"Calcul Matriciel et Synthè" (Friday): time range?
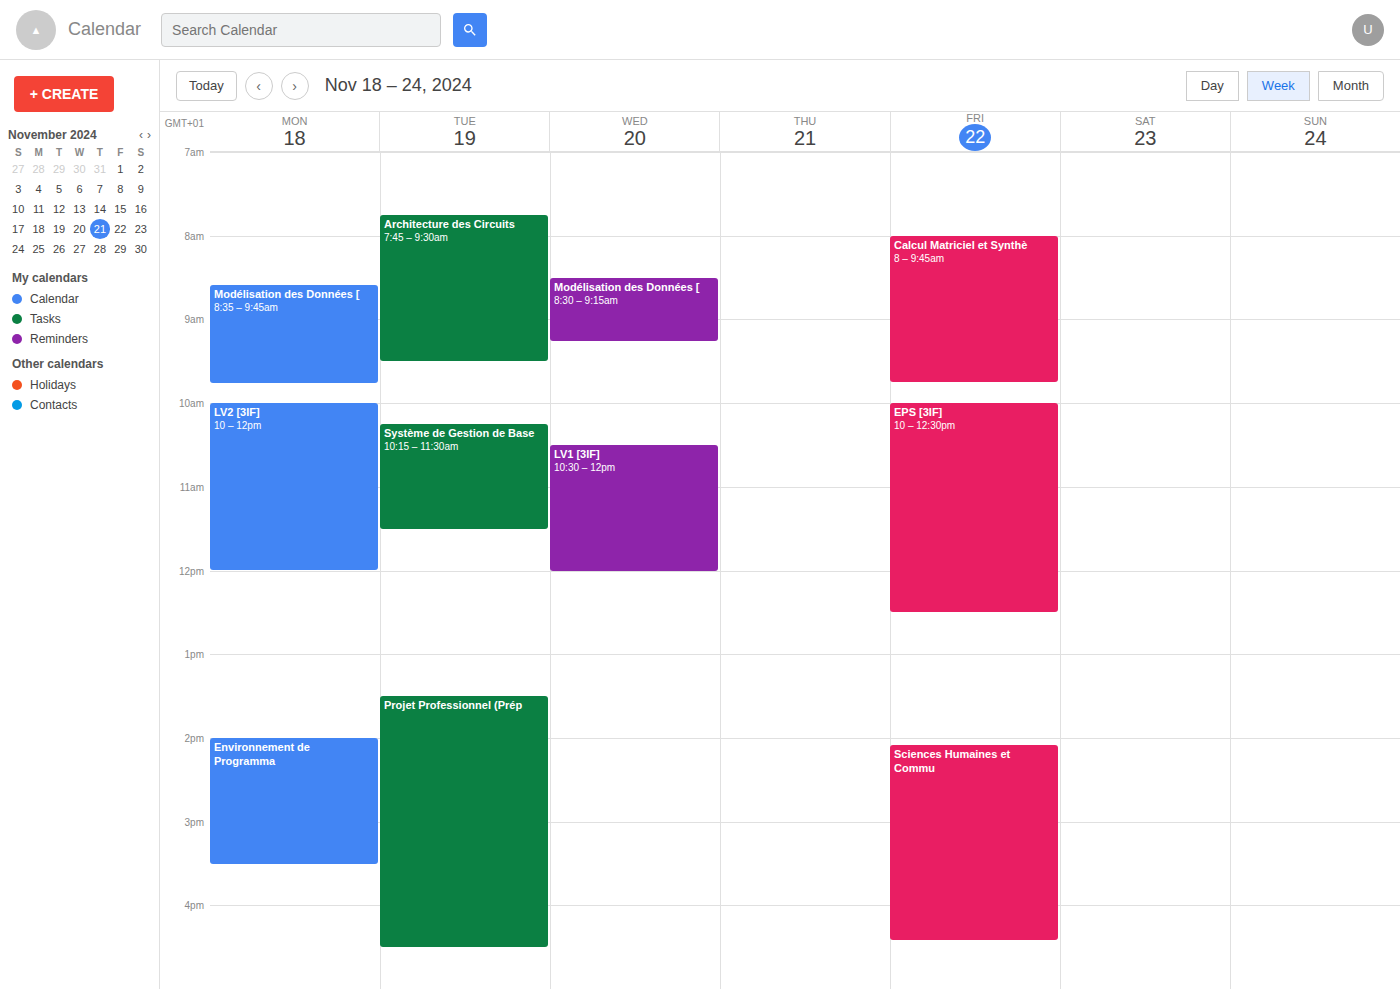
8:00 AM to 9:45 AM